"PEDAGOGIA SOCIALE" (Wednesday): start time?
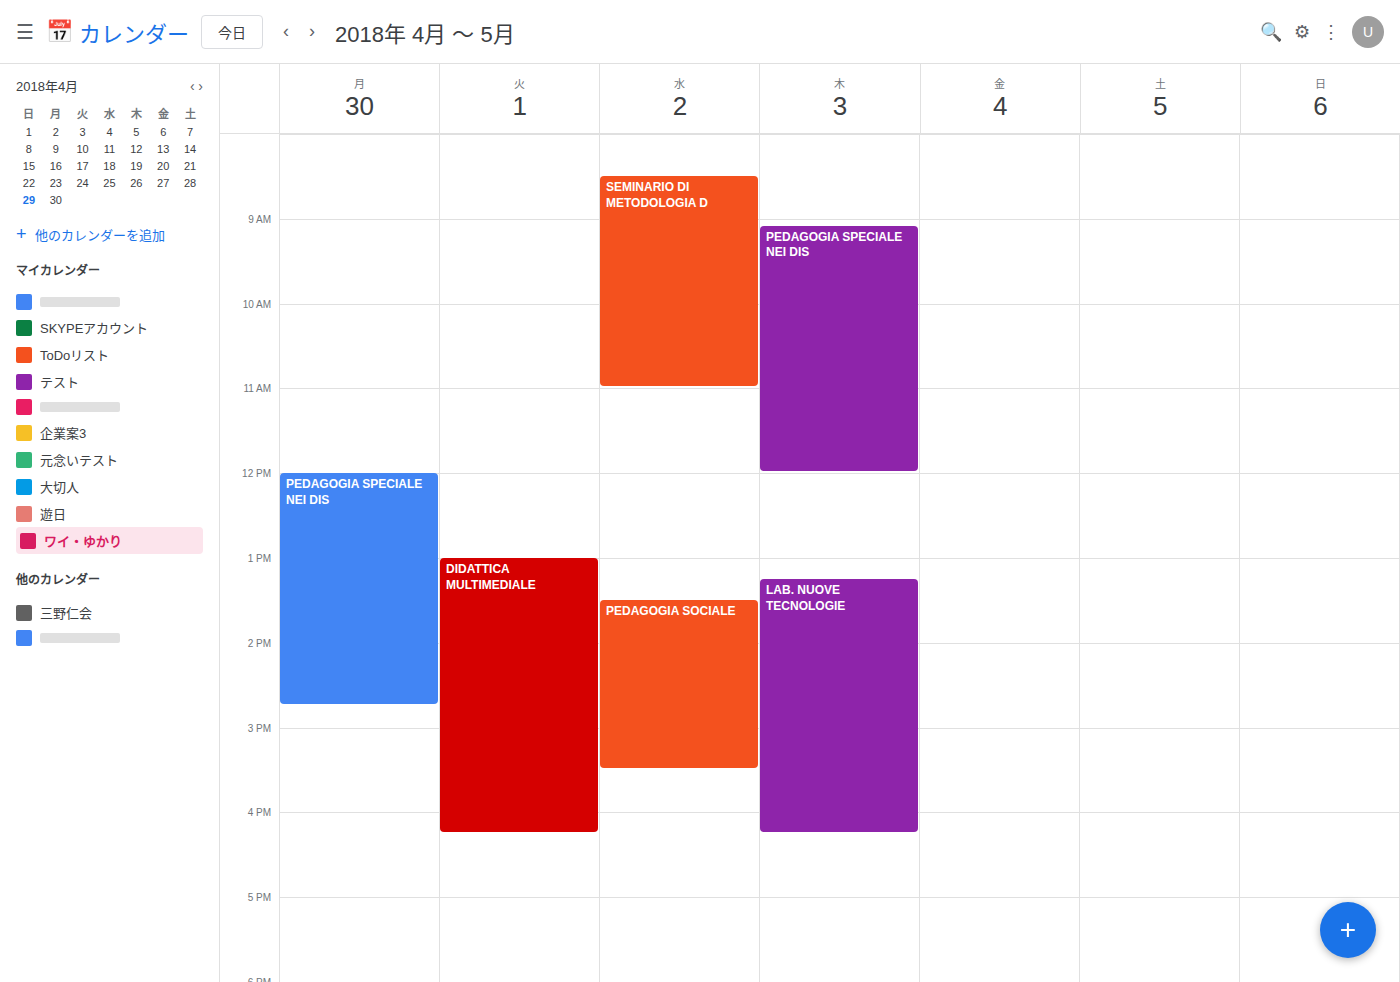
1:30 PM